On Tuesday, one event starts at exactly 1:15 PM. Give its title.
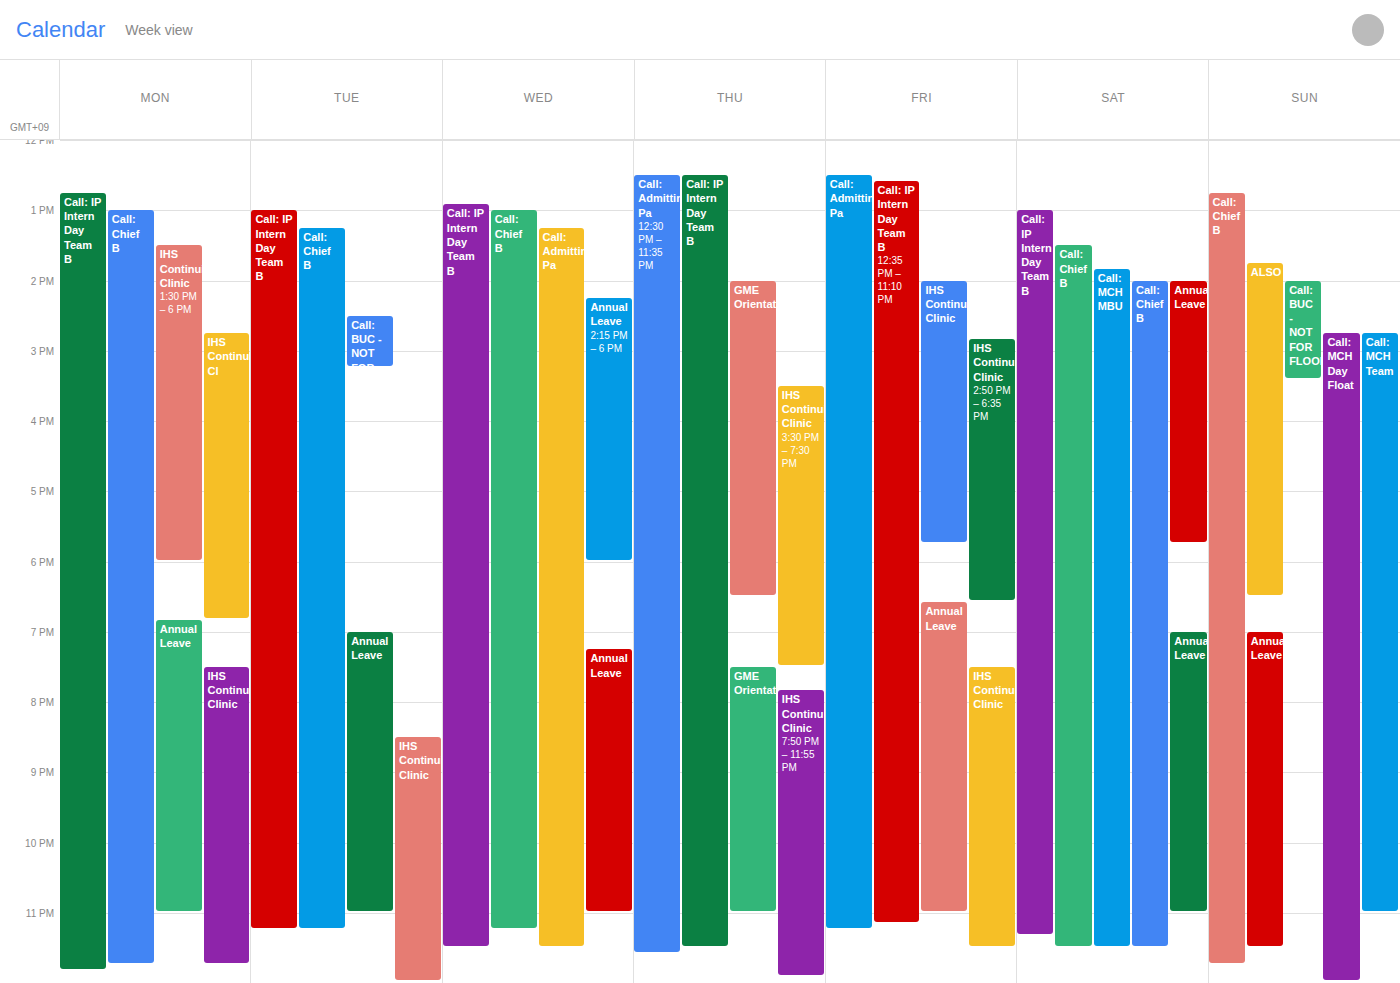
"Call: Chief B"